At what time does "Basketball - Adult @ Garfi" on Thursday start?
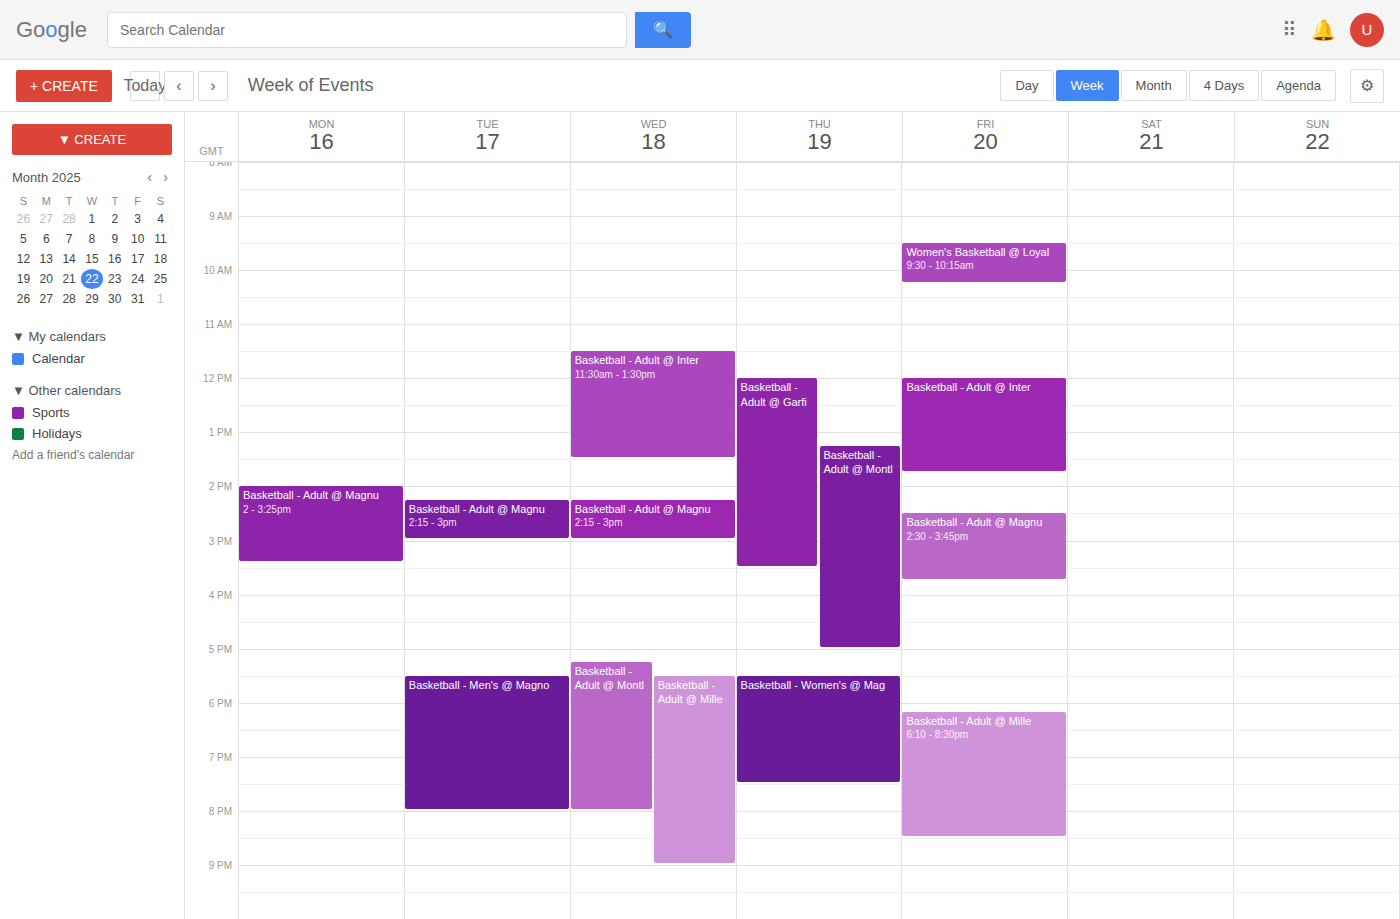
12:00 PM